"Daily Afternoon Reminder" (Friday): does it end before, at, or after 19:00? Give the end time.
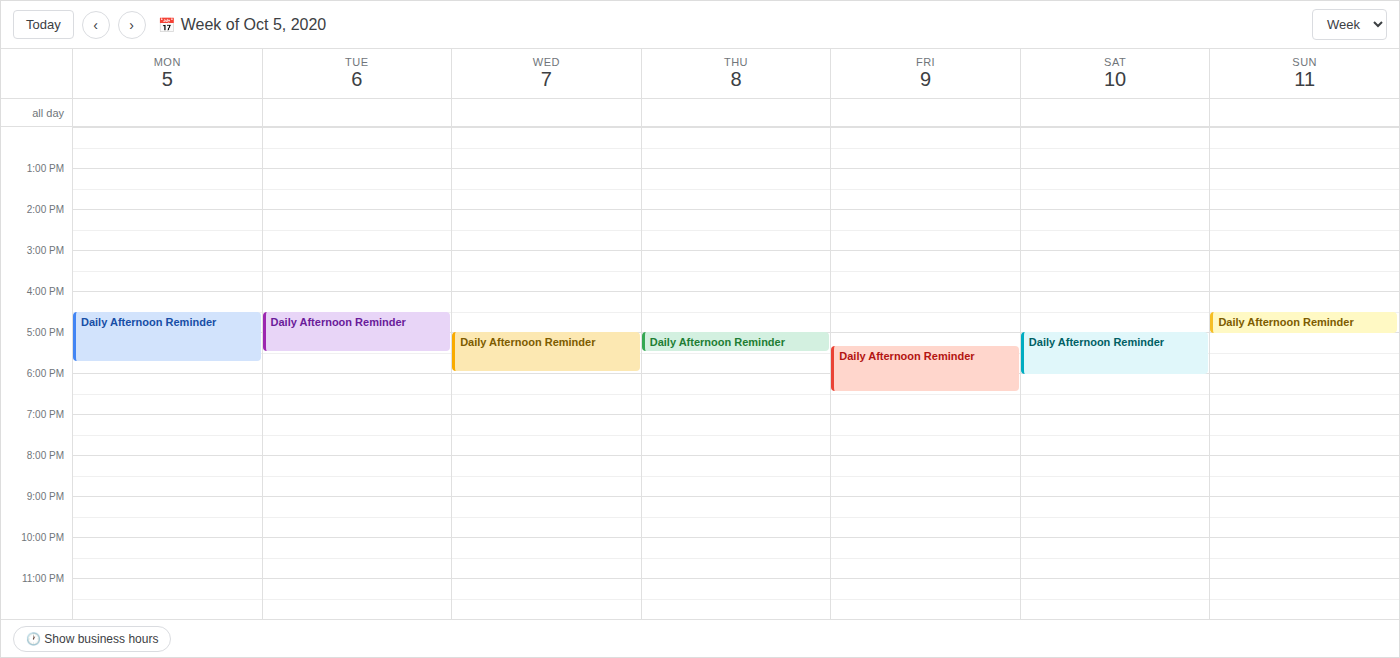
18:30 -- before 19:00, 30 minutes above the 19:00 line.